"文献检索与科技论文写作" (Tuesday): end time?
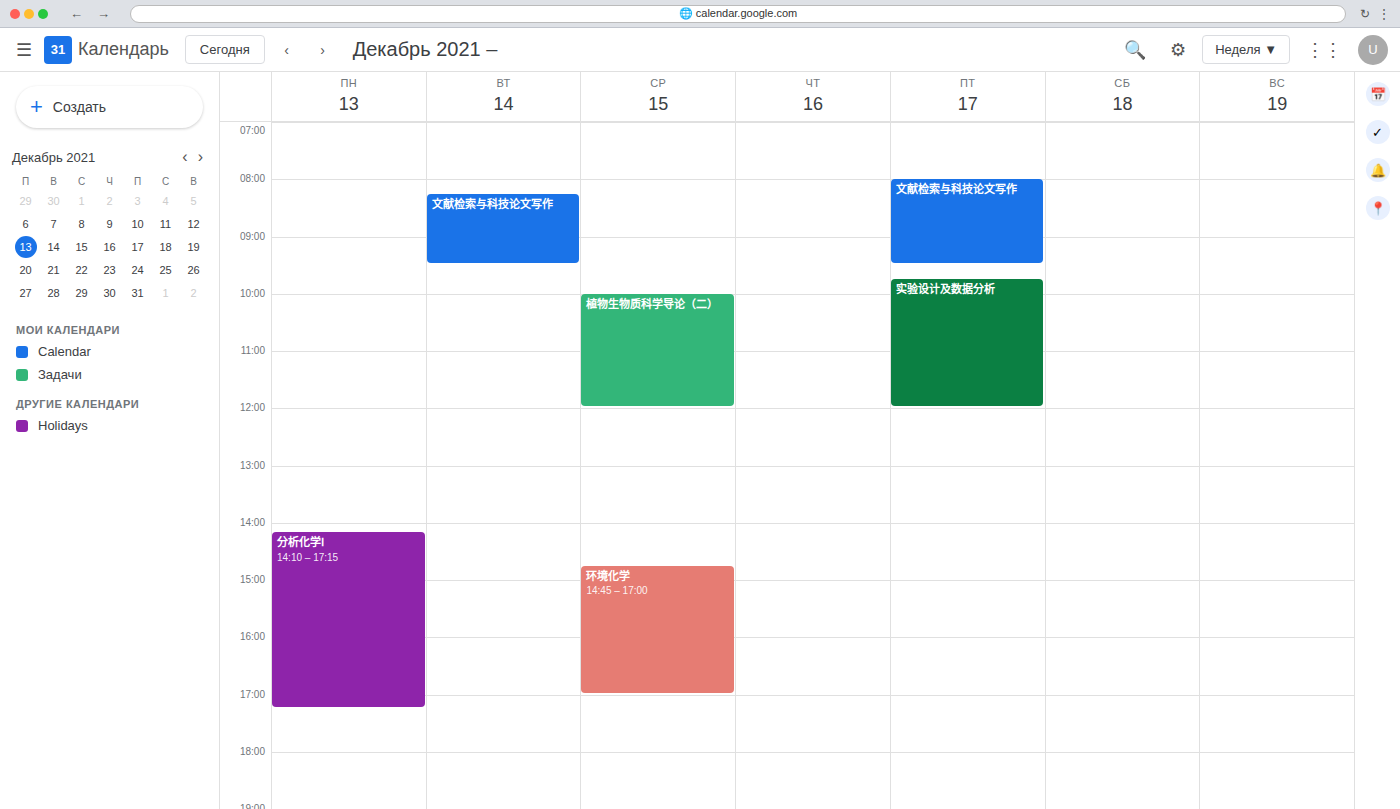
9:30 AM